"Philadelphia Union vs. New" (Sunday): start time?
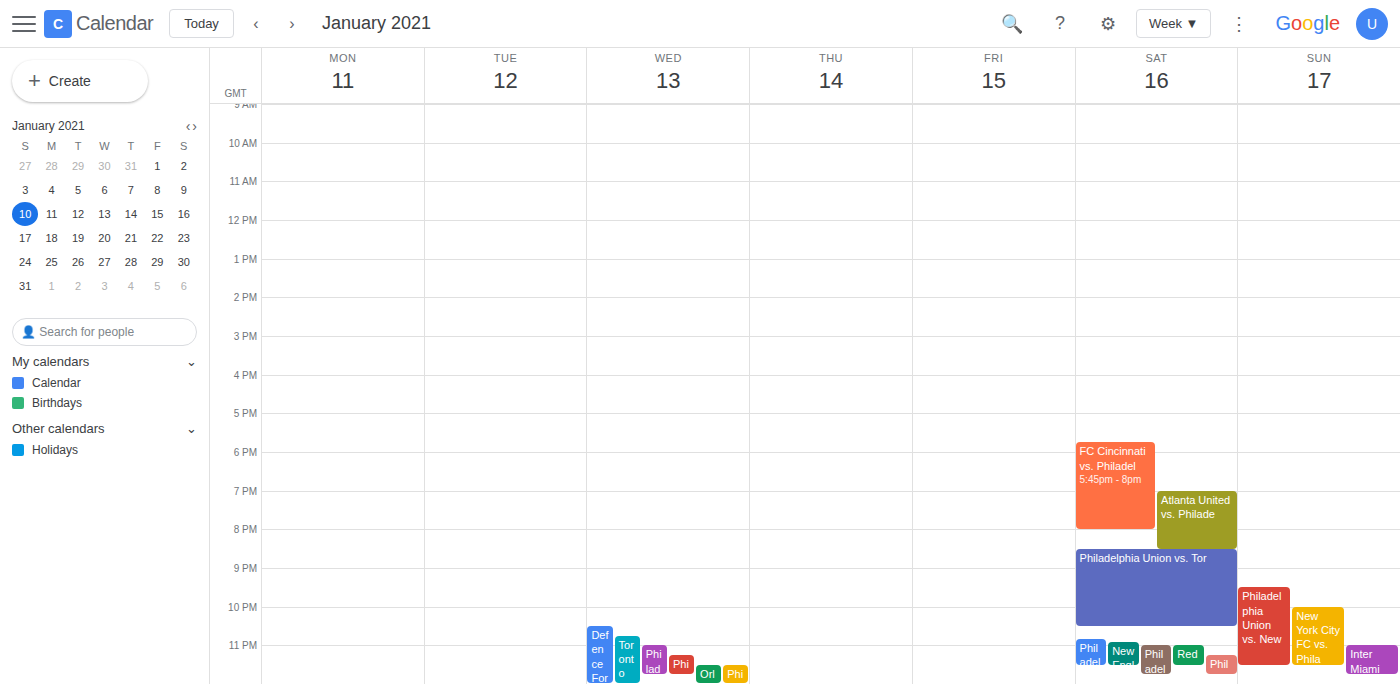
9:30 PM